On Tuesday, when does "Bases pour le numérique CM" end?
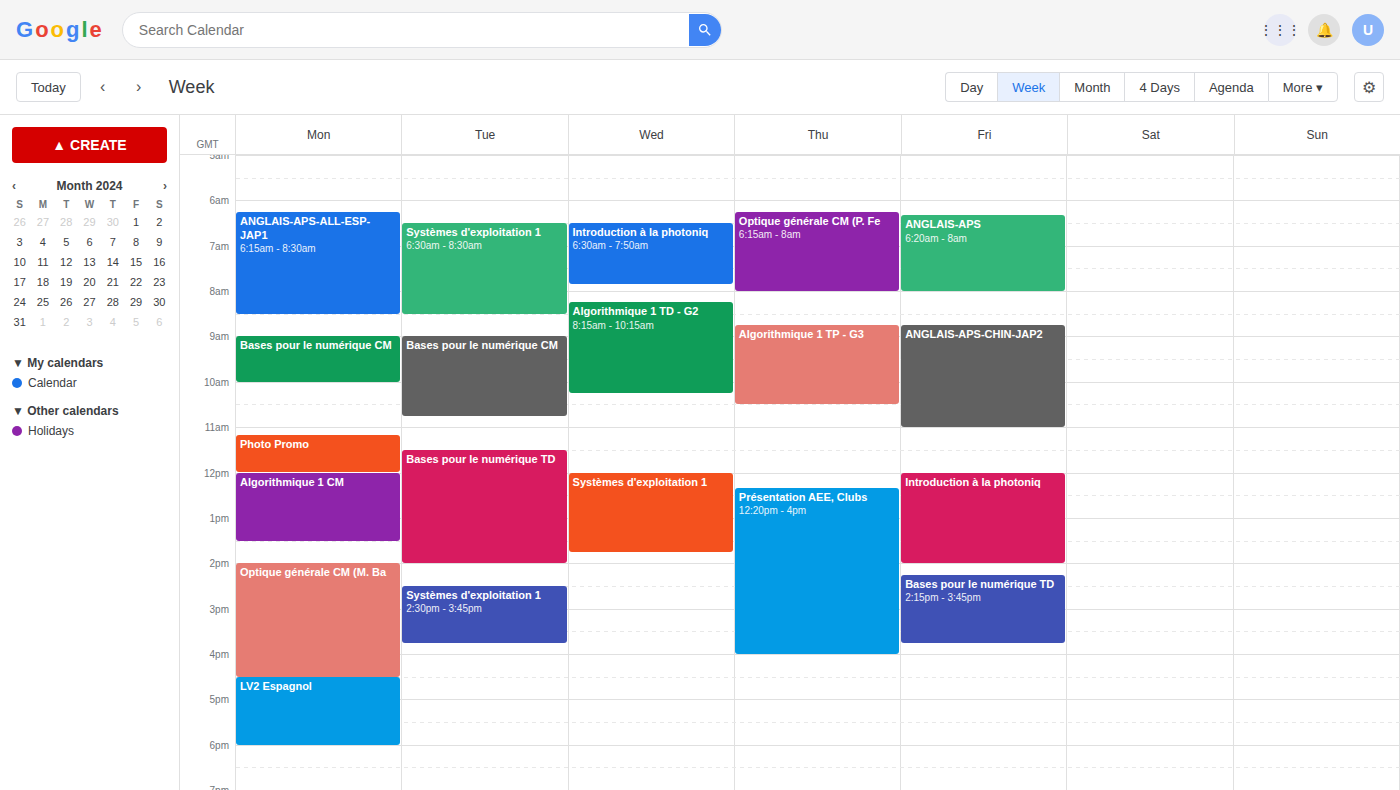
10:45 AM